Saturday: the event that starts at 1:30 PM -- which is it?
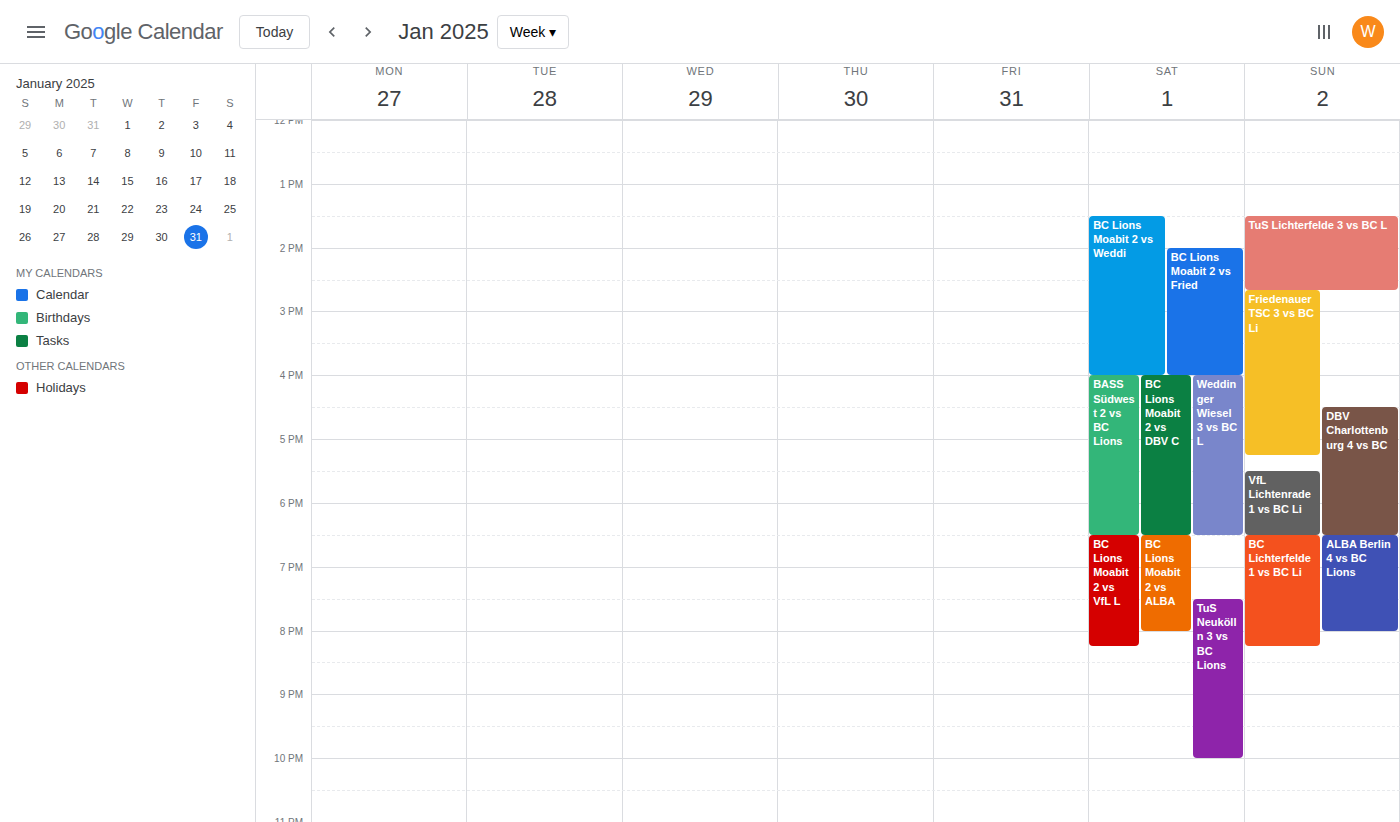
"BC Lions Moabit 2 vs Weddi"